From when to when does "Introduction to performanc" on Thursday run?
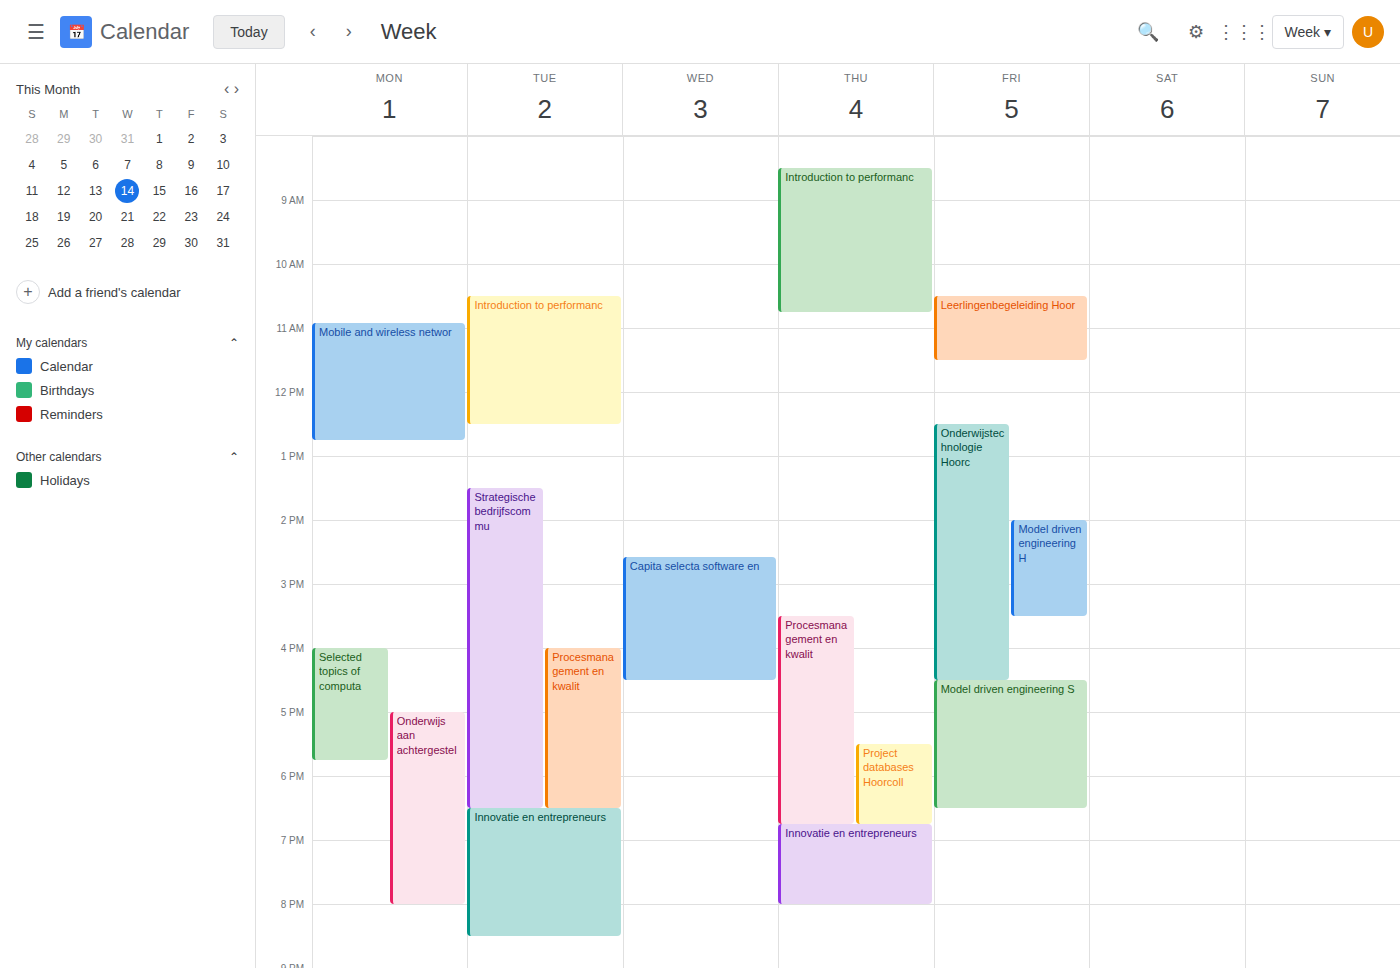
8:30 AM to 10:45 AM